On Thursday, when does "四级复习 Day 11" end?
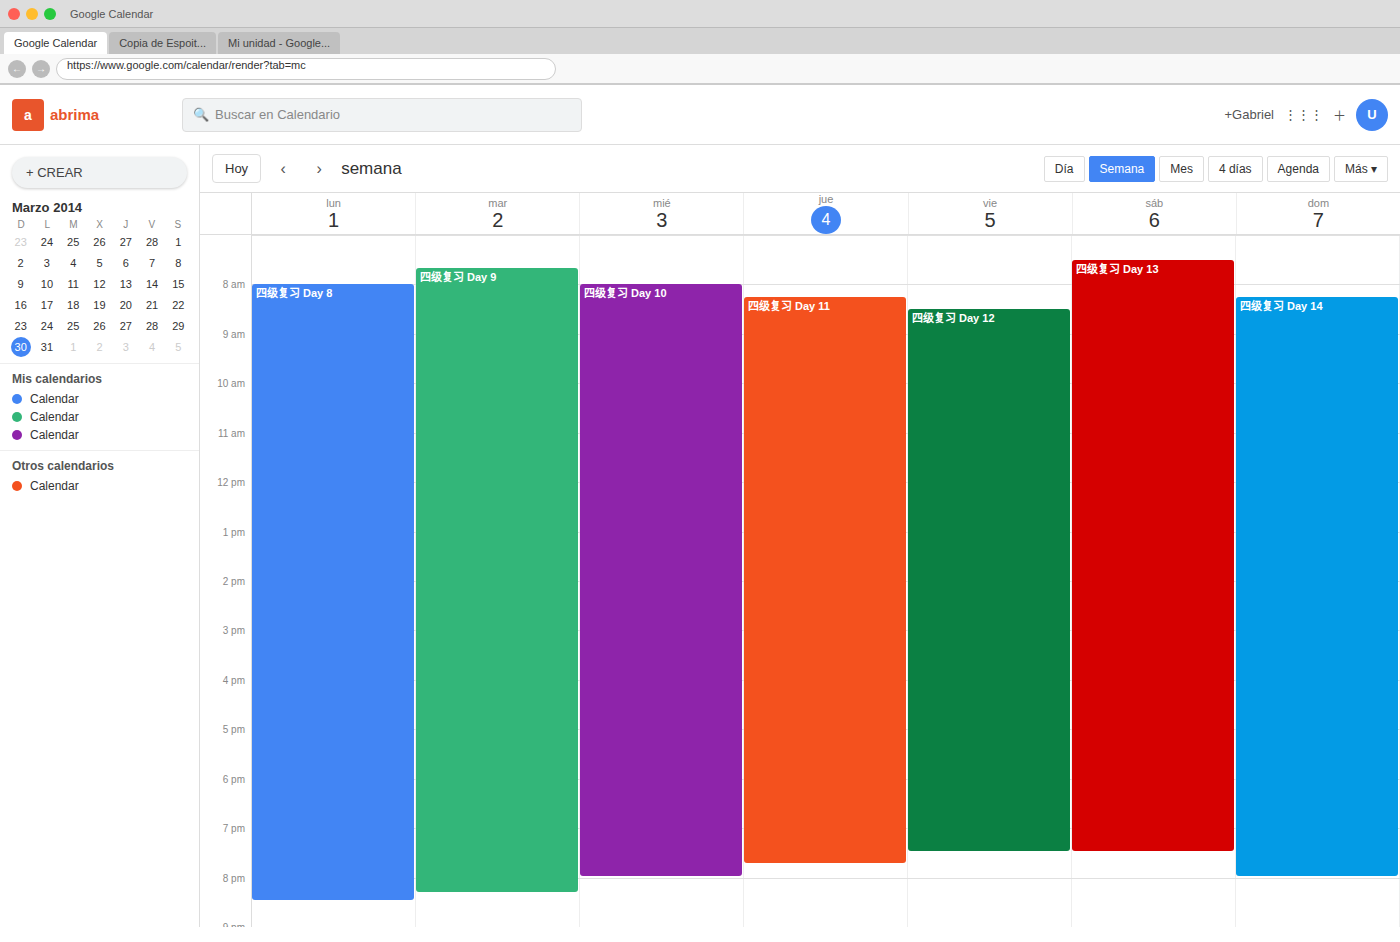
7:45 PM